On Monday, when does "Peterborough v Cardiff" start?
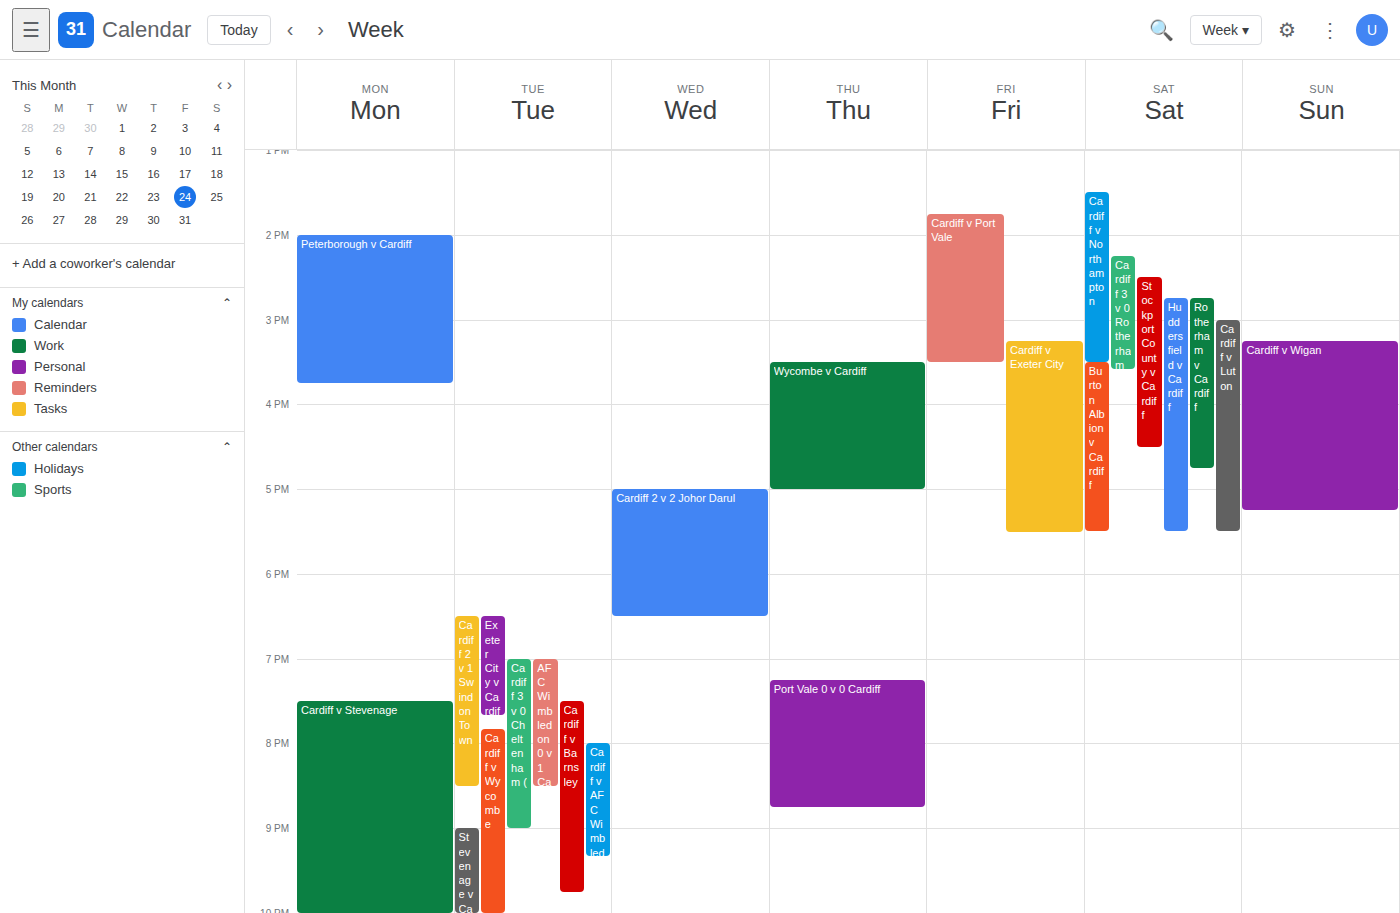
2:00 PM